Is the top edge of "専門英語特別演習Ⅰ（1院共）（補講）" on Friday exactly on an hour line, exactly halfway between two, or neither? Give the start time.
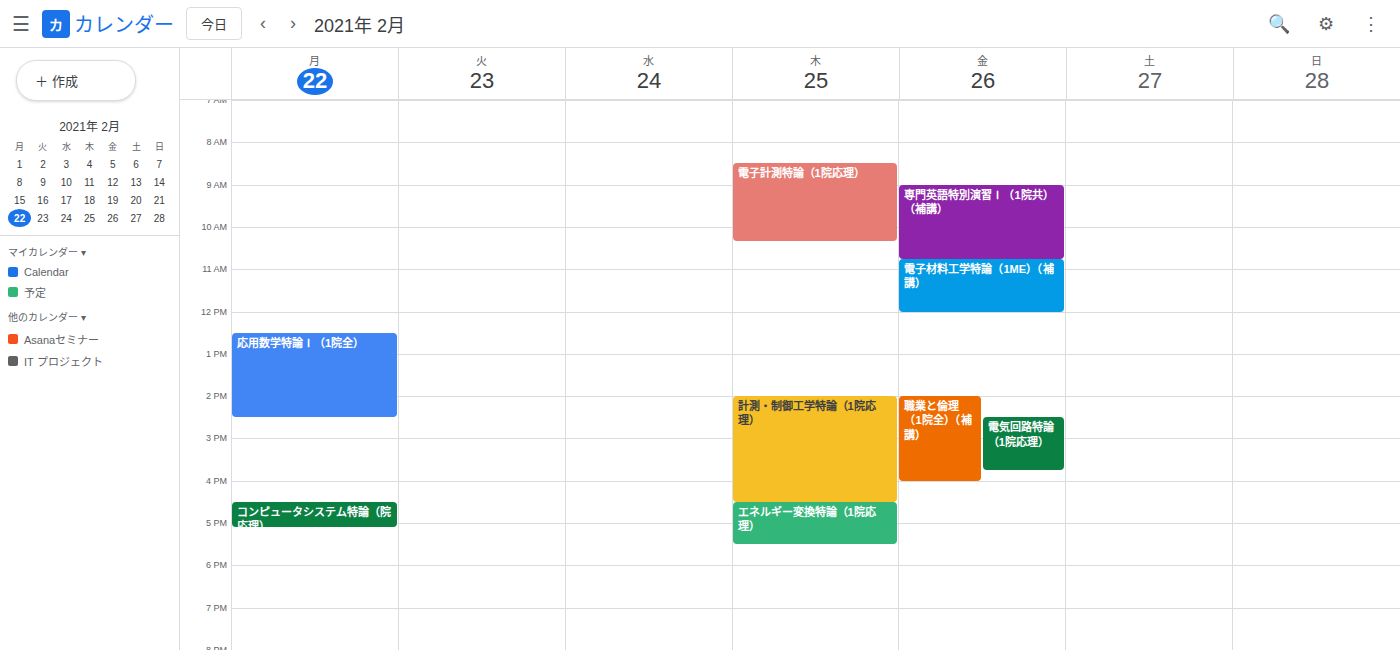
9:00 AM -- exactly on the 9 AM line.